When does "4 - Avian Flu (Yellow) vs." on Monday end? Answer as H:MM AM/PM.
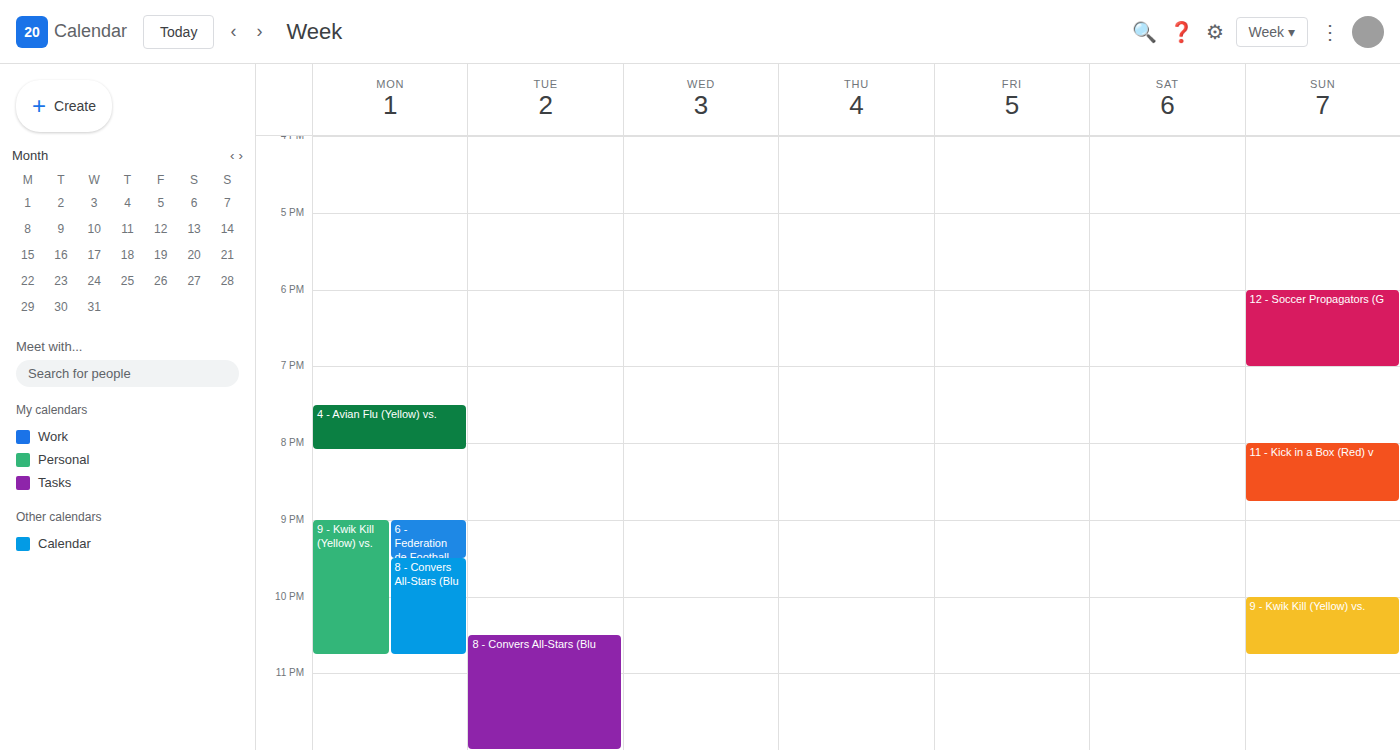
8:05 PM